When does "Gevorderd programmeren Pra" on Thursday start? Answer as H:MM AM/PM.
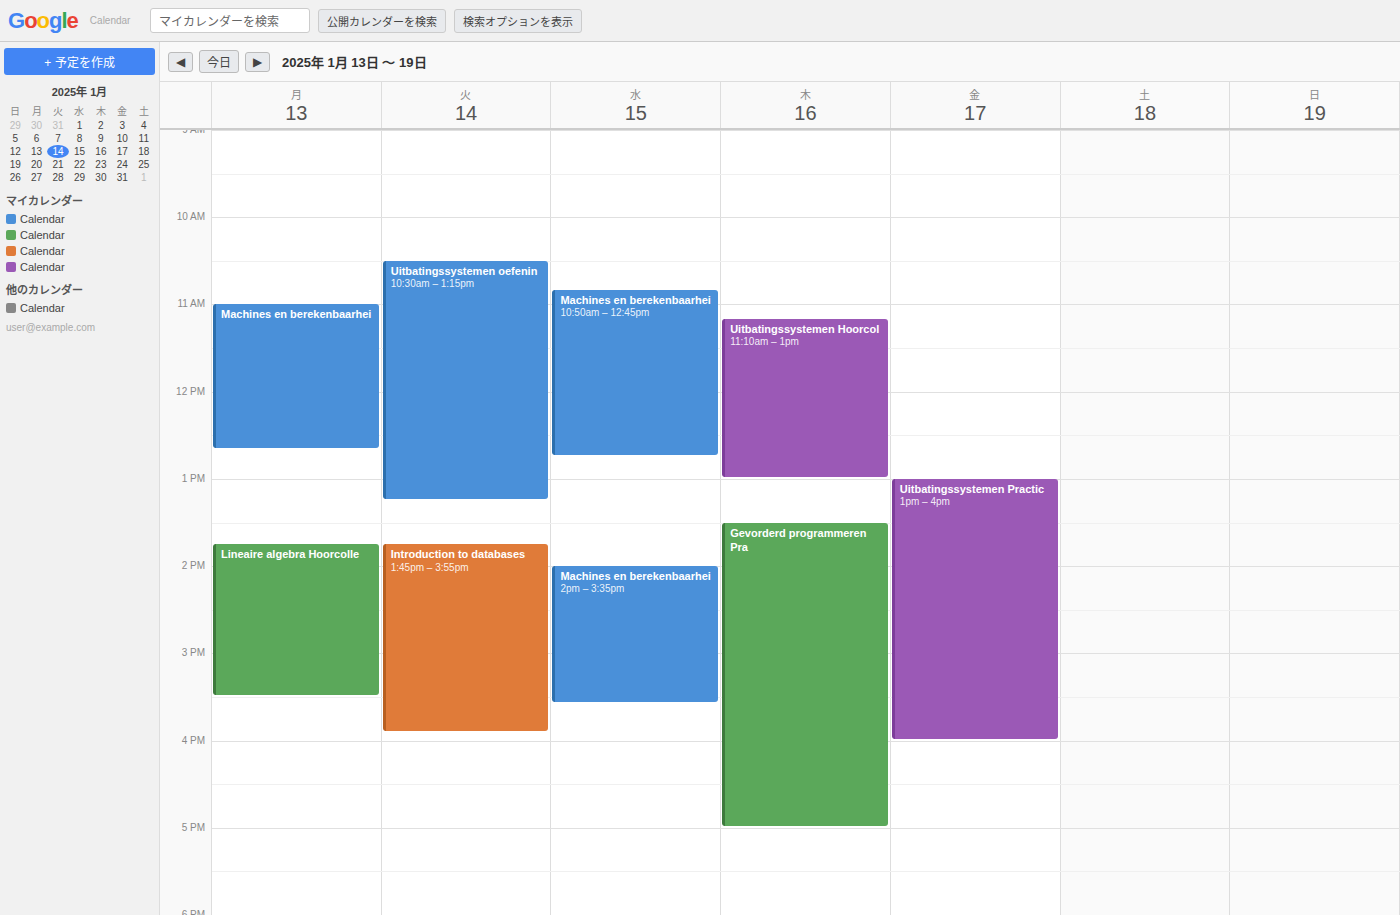
1:30 PM